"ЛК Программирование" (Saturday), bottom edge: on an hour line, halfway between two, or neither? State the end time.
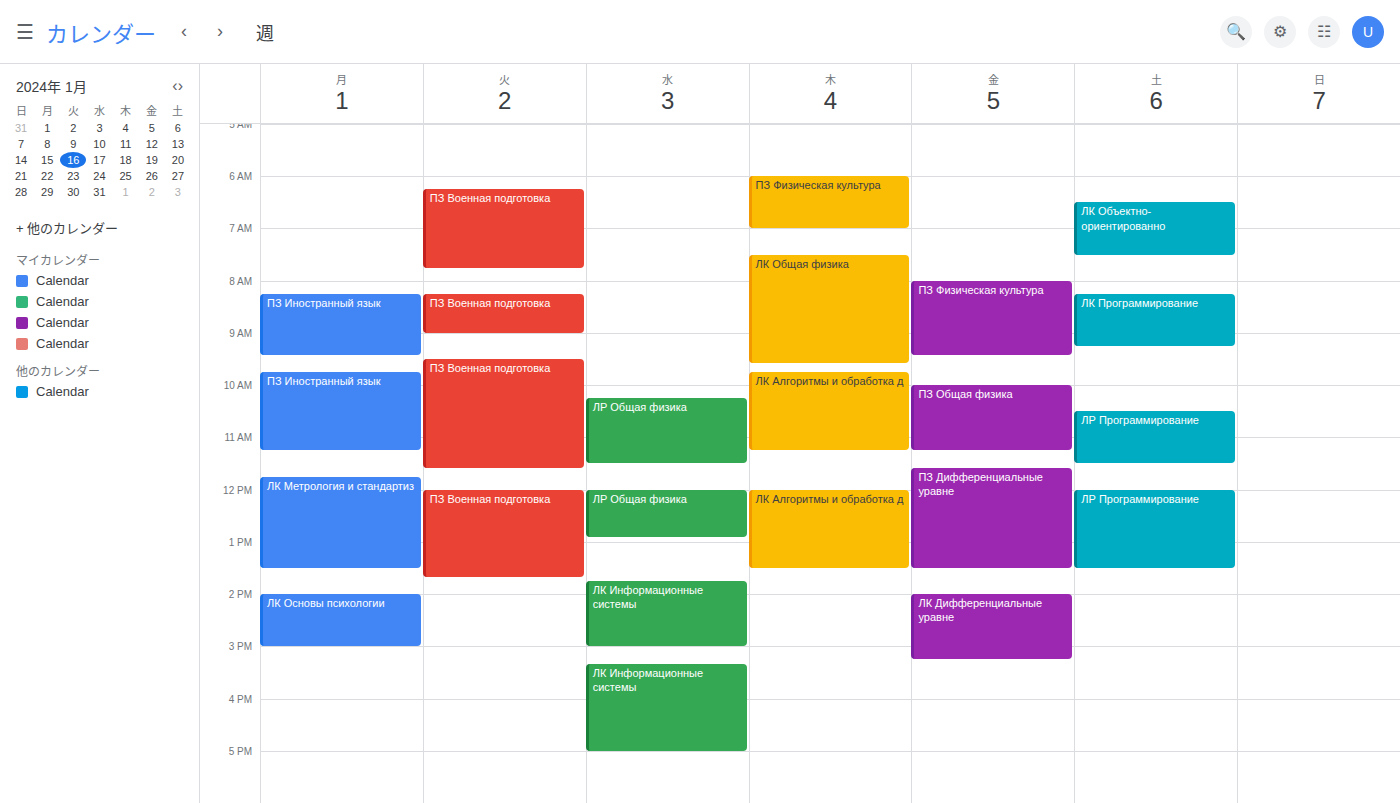
9:15 AM -- neither: a quarter of the way from the 9 AM line to the 10 AM line.